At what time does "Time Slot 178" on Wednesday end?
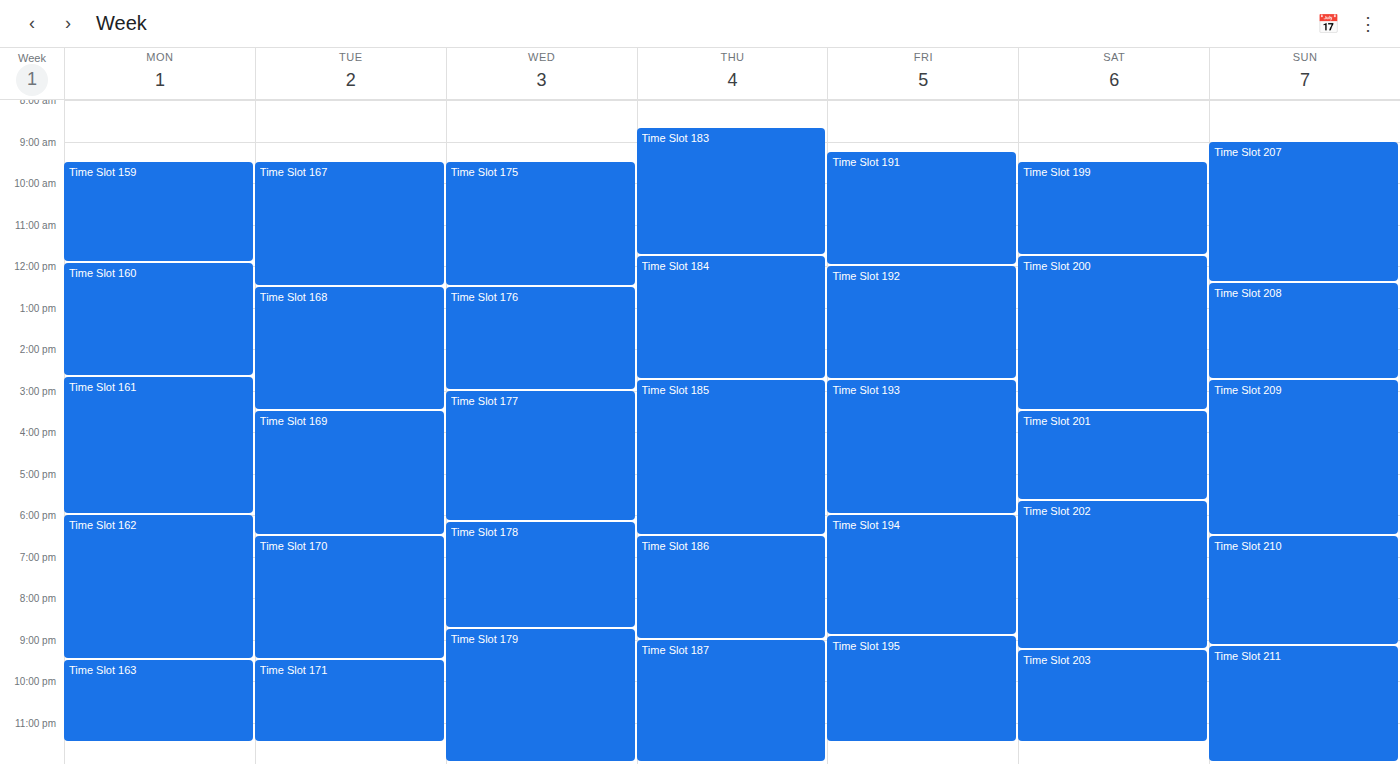
8:45 PM